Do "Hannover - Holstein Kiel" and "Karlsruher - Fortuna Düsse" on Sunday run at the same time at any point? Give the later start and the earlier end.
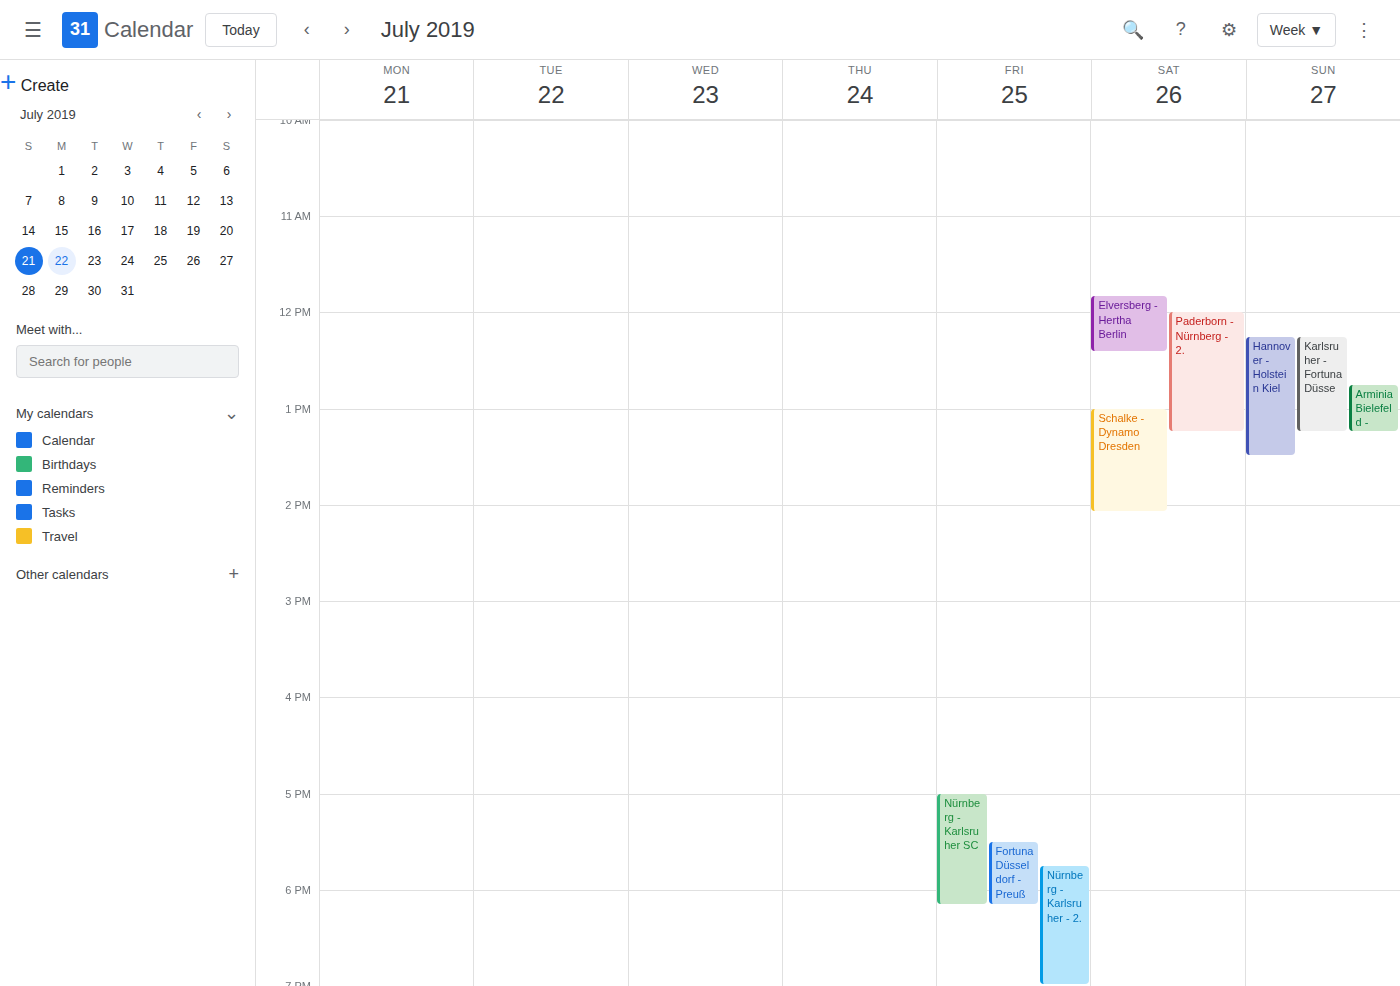
"Hannover - Holstein Kiel" starts at 12:15, before "Karlsruher - Fortuna Düsse" ends at 13:15 -- they overlap.